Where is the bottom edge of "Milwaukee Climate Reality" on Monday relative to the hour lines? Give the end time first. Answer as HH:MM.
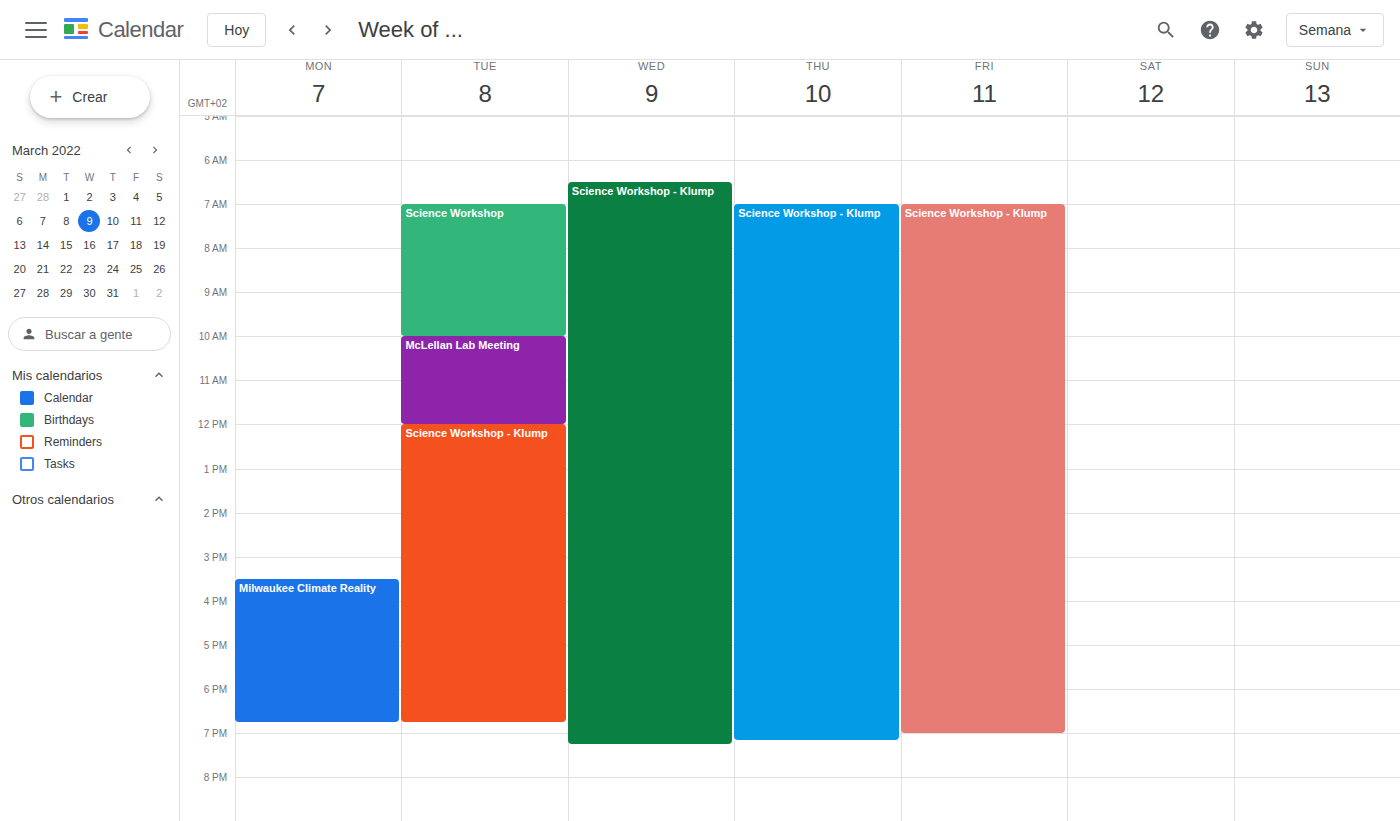
18:45 -- neither: three quarters of the way from the 18:00 line to the 19:00 line.